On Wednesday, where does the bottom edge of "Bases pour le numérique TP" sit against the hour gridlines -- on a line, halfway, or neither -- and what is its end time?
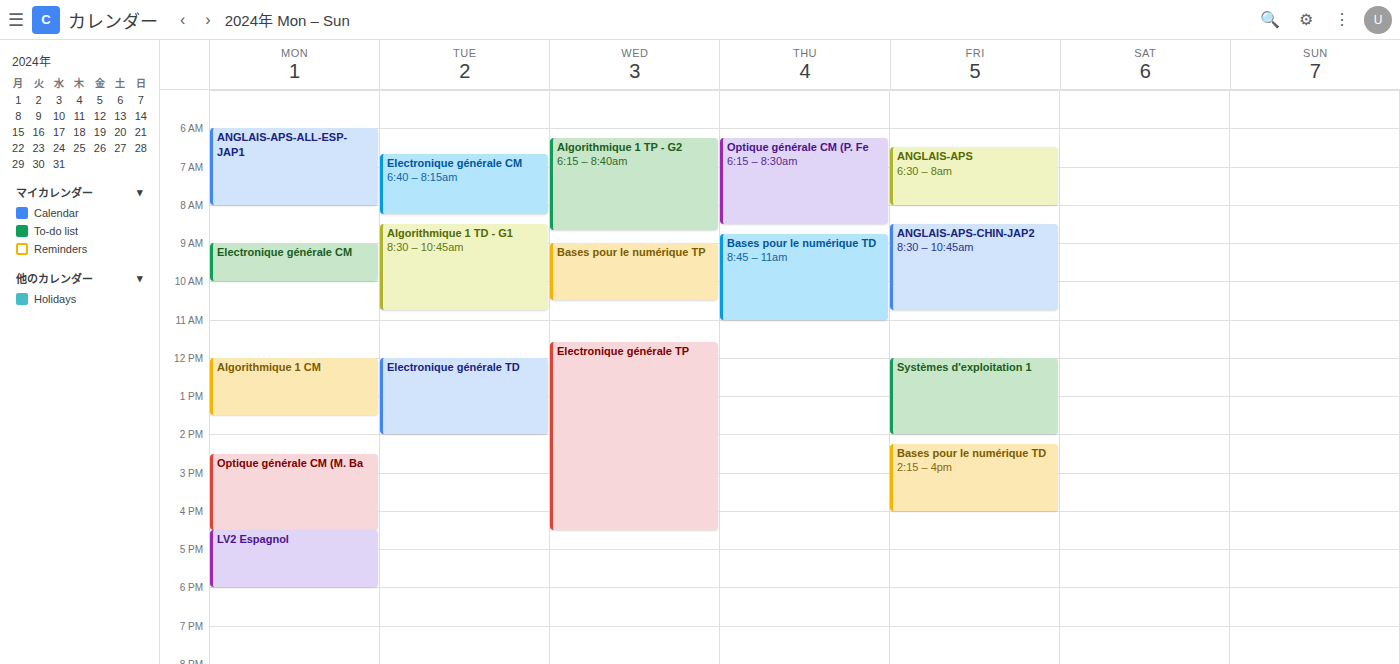
10:30 AM -- halfway between the 10 AM and 11 AM lines.